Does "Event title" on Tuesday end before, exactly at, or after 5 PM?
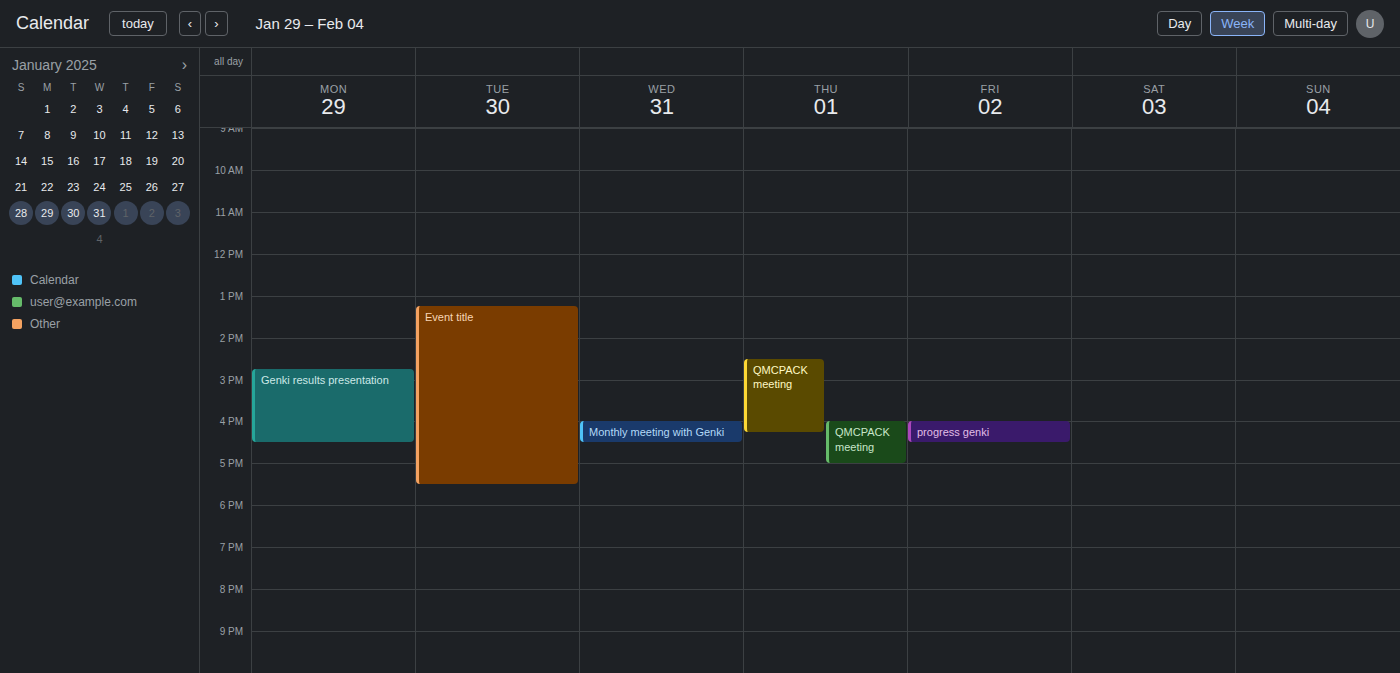
5:30 PM -- after 5 PM, 30 minutes below the 5 PM line.